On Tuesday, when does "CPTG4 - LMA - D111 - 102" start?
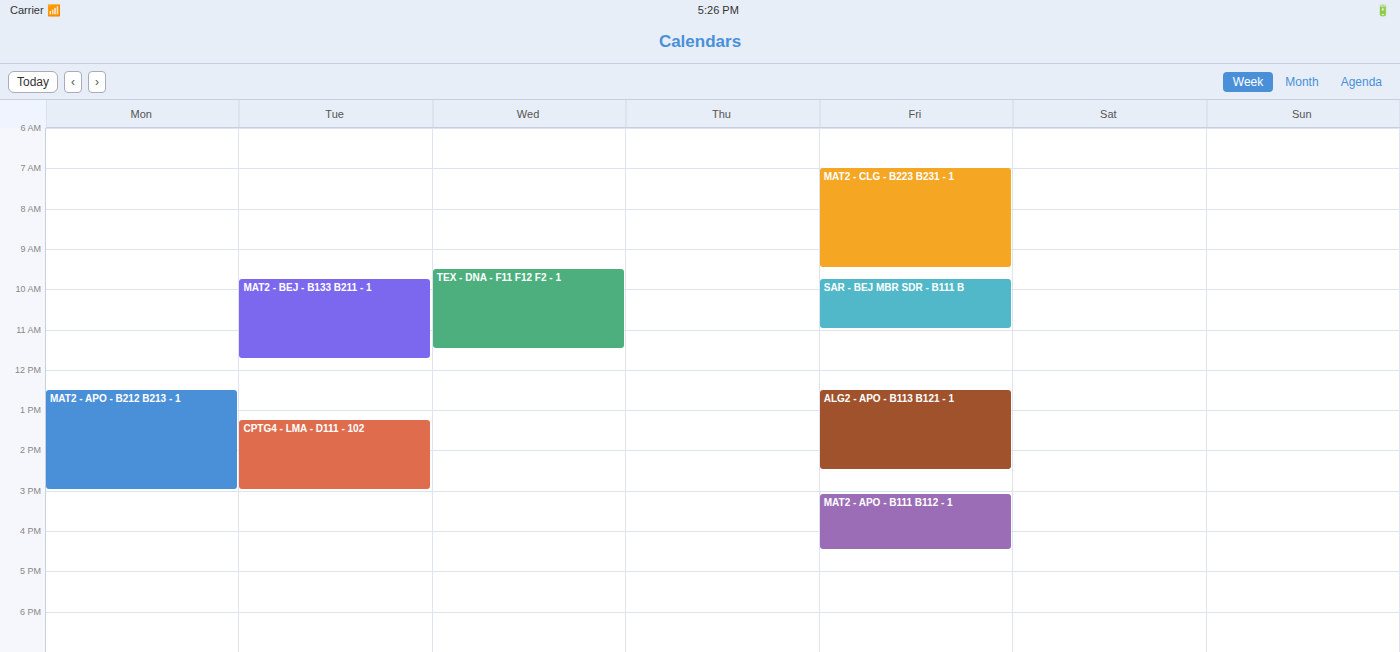
1:15 PM